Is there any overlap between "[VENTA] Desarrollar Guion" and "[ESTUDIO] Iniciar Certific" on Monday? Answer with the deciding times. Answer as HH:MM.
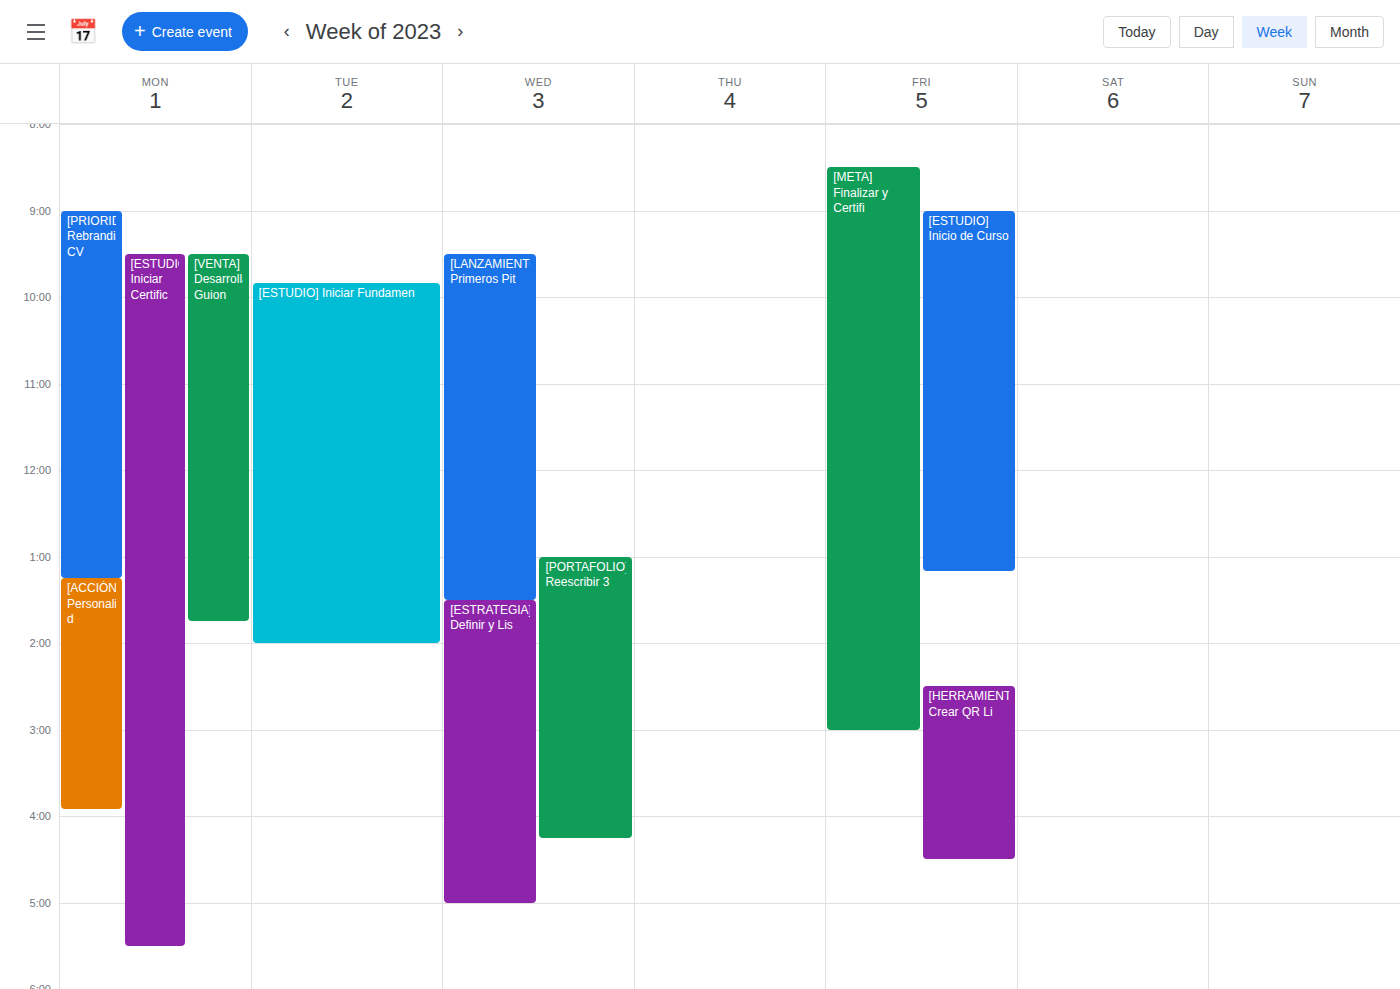
"[VENTA] Desarrollar Guion" runs 09:30 to 13:45, inside "[ESTUDIO] Iniciar Certific" -- they overlap.